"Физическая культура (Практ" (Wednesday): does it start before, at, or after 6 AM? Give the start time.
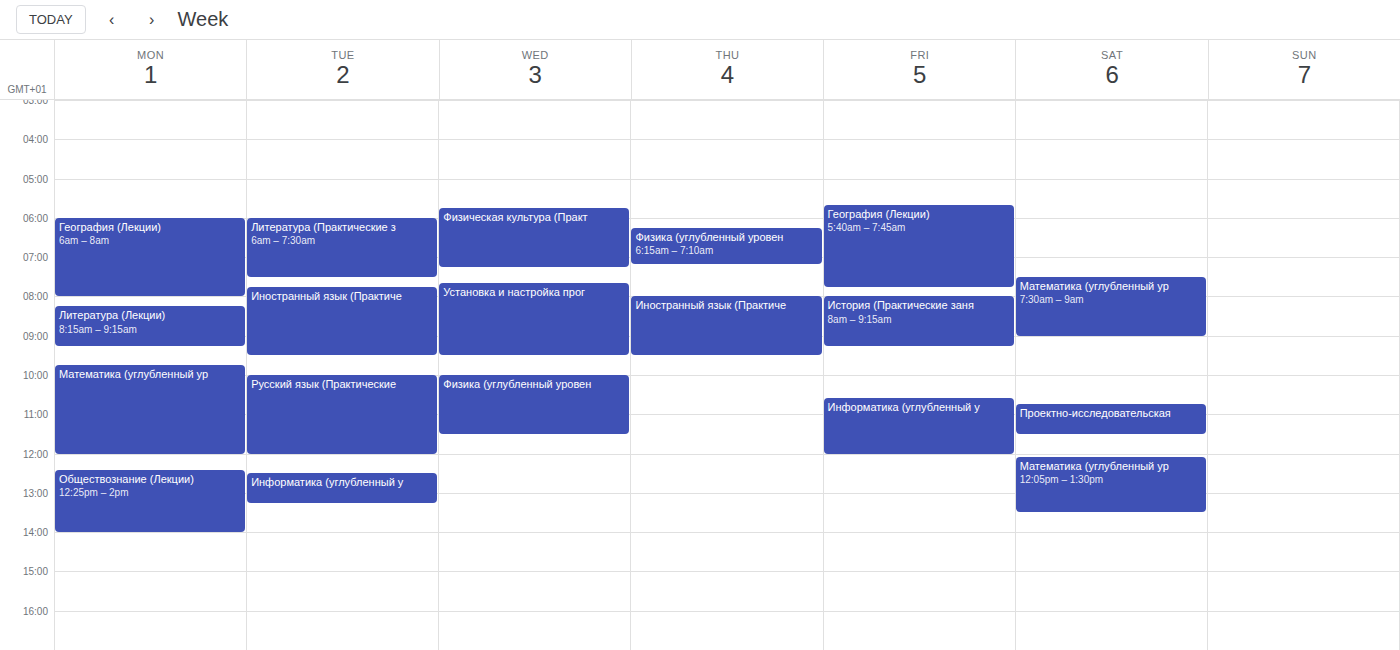
5:45 AM -- before 6 AM, 15 minutes above the 6 AM line.